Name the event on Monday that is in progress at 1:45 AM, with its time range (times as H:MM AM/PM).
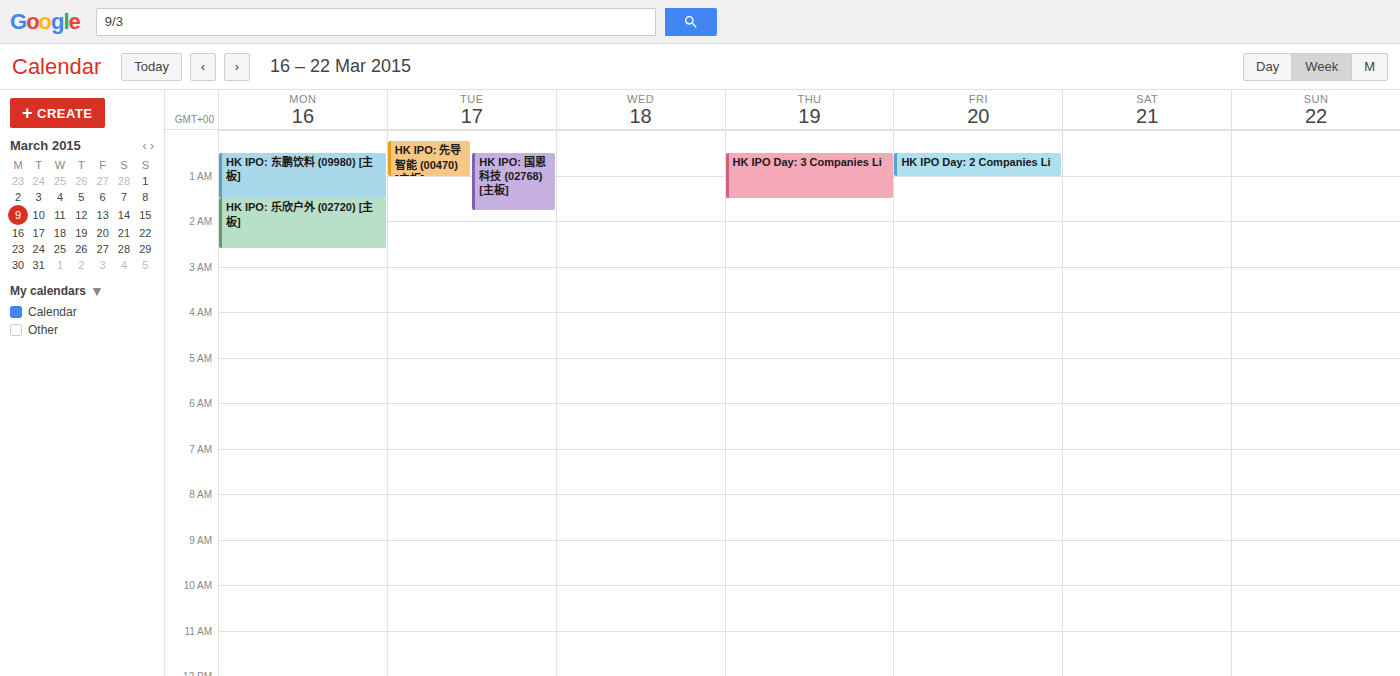
"HK IPO: 乐欣户外 (02720) [主板]", 1:30 AM to 2:35 AM